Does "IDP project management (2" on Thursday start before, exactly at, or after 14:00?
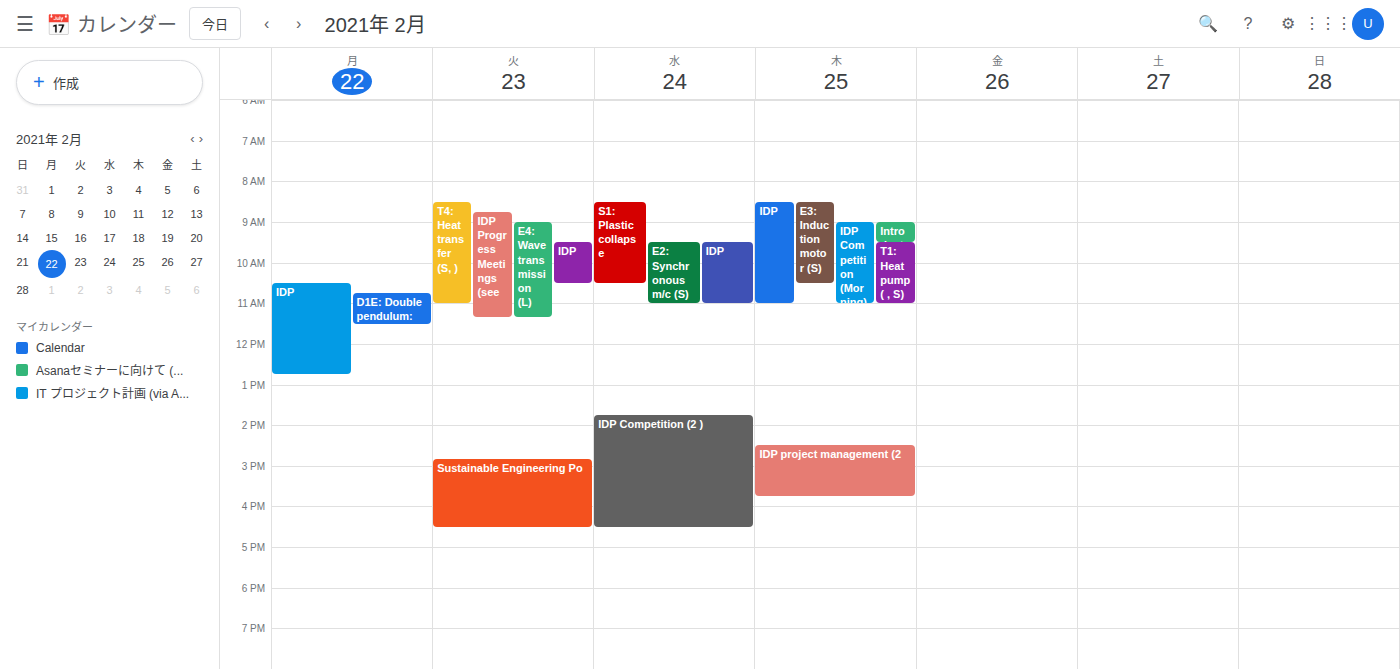
14:30 -- after 14:00, 30 minutes below the 14:00 line.